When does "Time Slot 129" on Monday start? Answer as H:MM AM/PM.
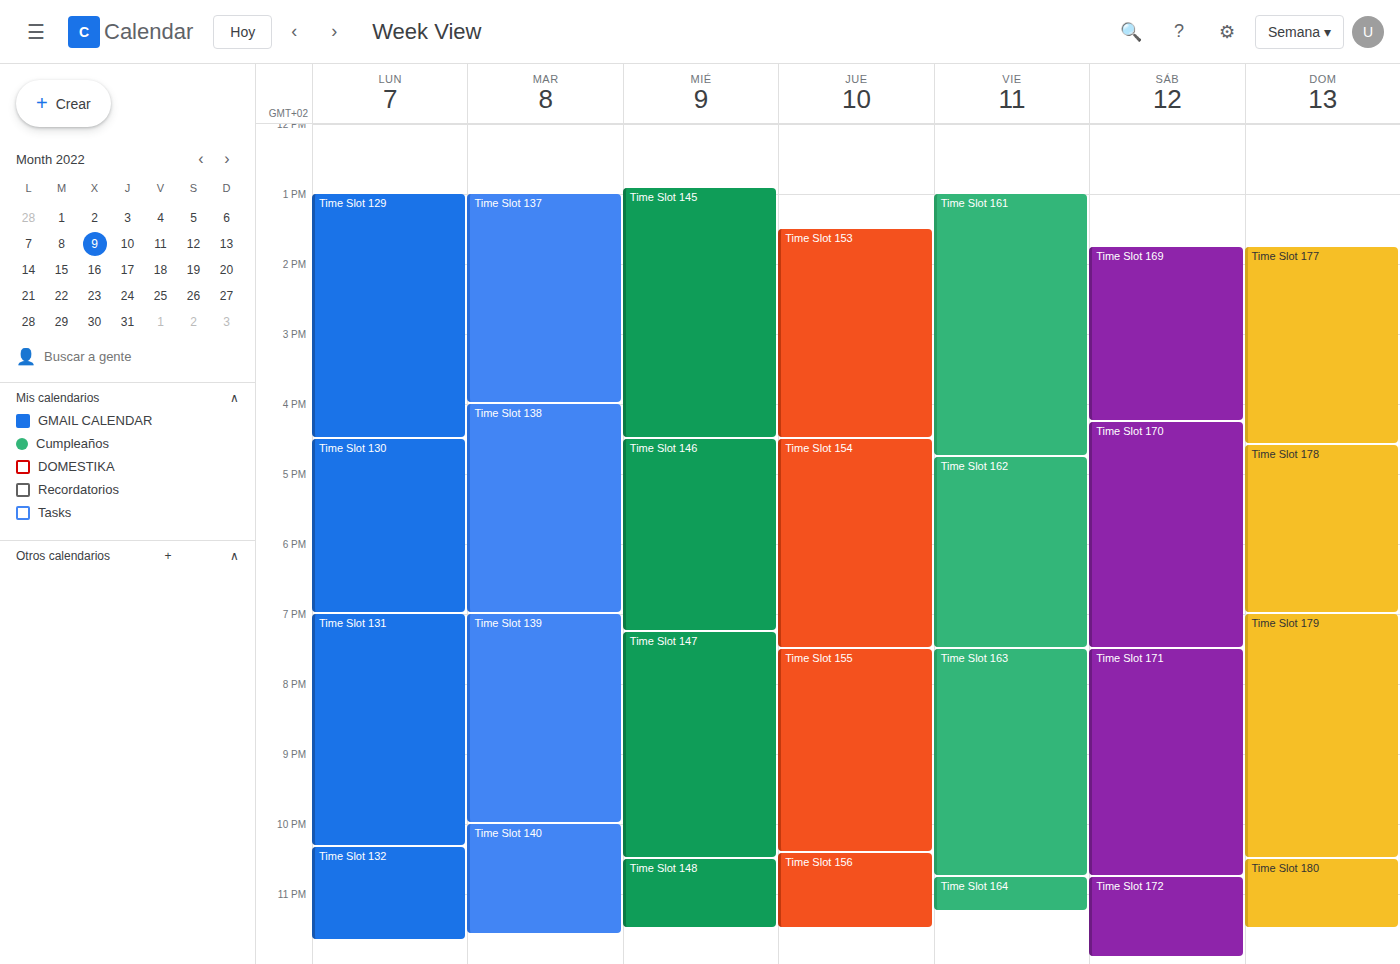
1:00 PM